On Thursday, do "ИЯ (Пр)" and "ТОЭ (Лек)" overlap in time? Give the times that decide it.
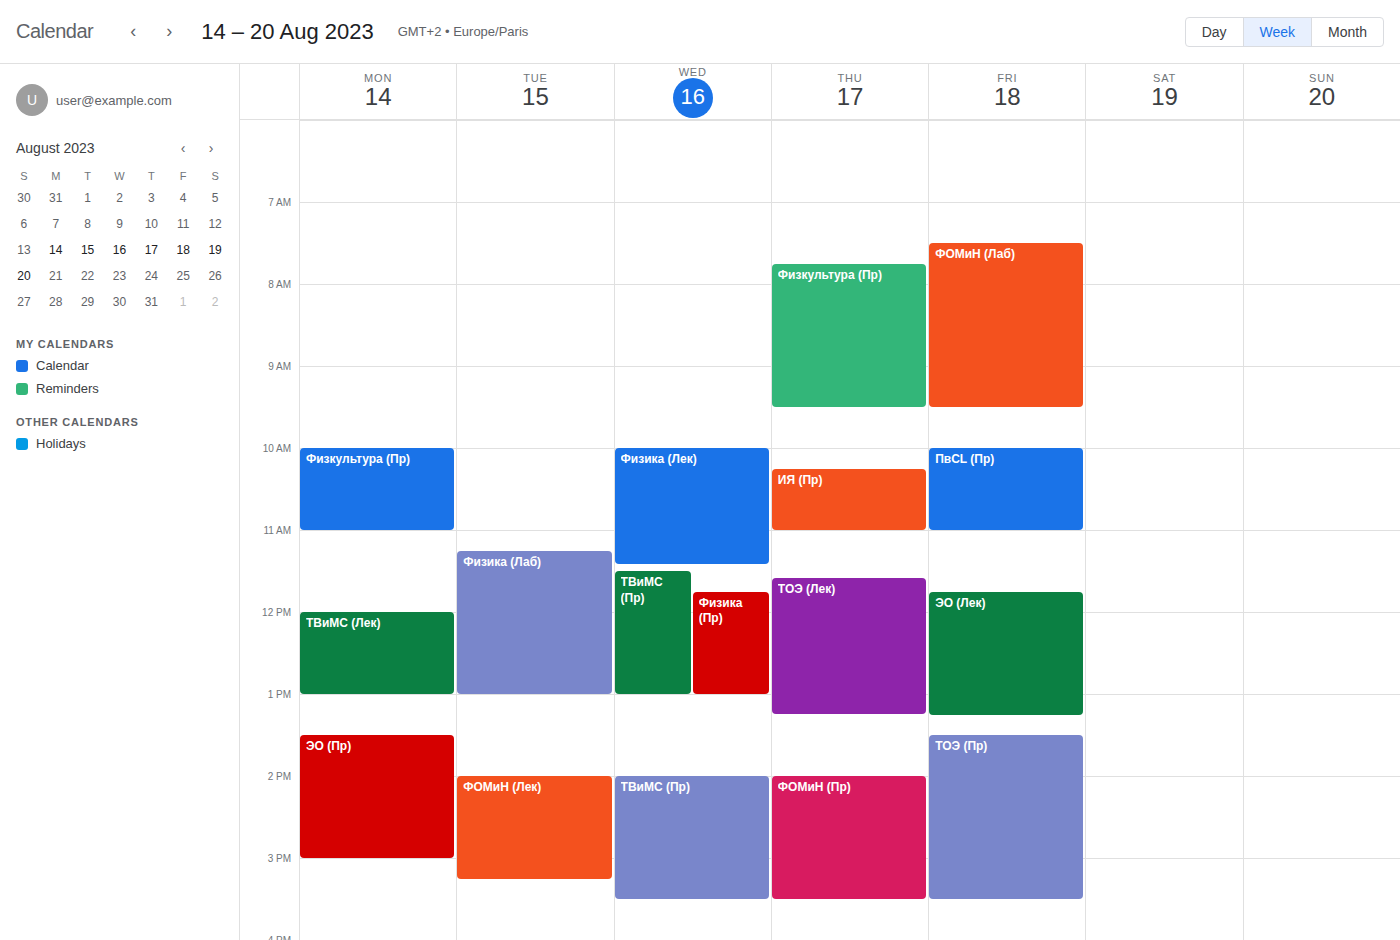
"ИЯ (Пр)" ends at 11:00 AM and "ТОЭ (Лек)" starts at 11:35 AM -- no overlap.